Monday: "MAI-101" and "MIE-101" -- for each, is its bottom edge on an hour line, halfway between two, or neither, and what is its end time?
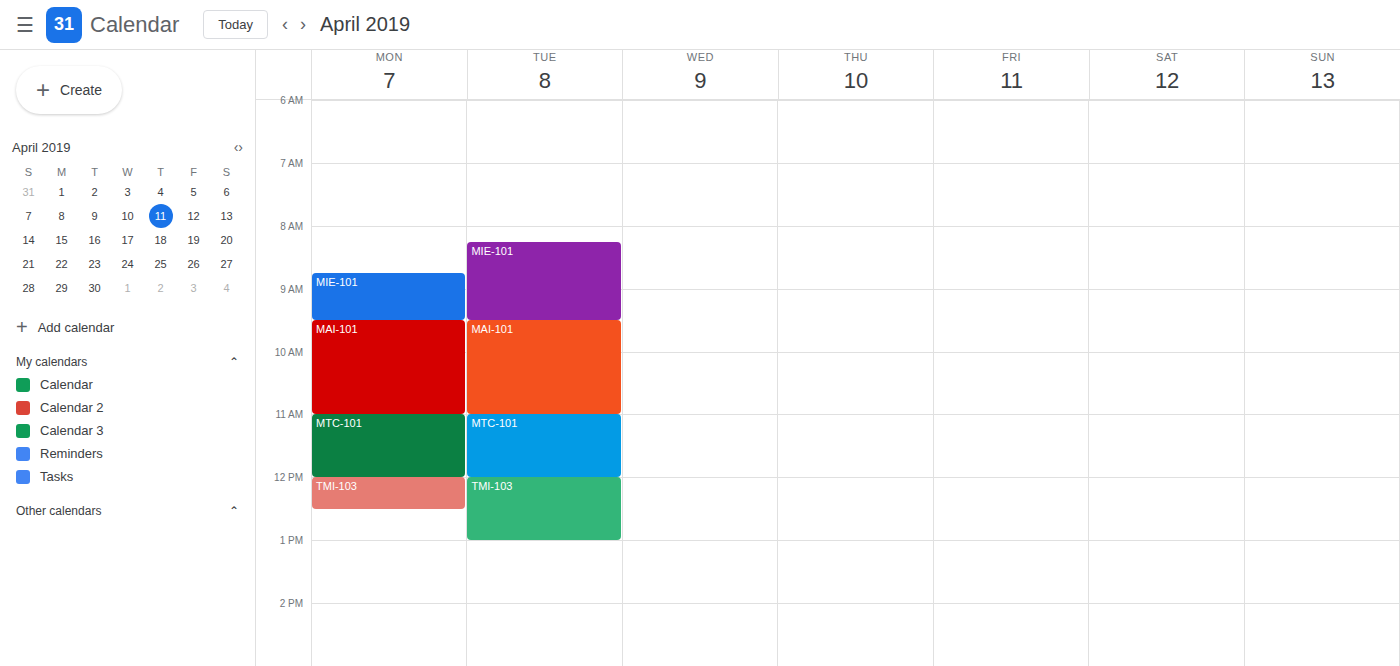
"MAI-101": 11:00 AM, exactly on the 11 AM line. "MIE-101": 9:30 AM, halfway between the 9 AM and 10 AM lines.